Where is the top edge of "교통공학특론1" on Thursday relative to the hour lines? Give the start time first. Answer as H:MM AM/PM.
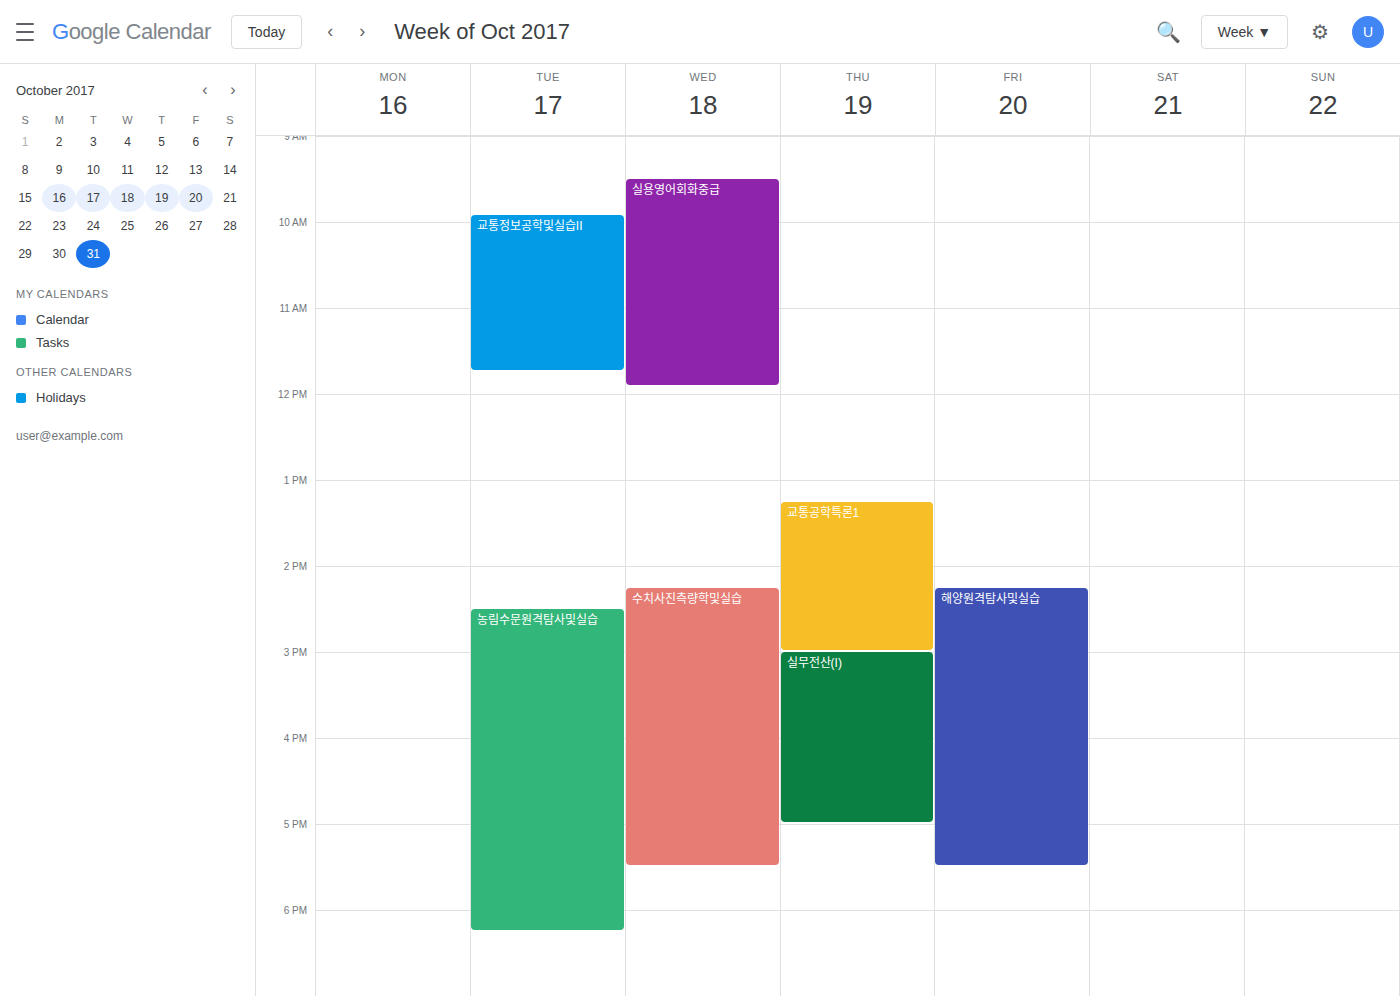
1:15 PM -- neither: a quarter of the way from the 1 PM line to the 2 PM line.